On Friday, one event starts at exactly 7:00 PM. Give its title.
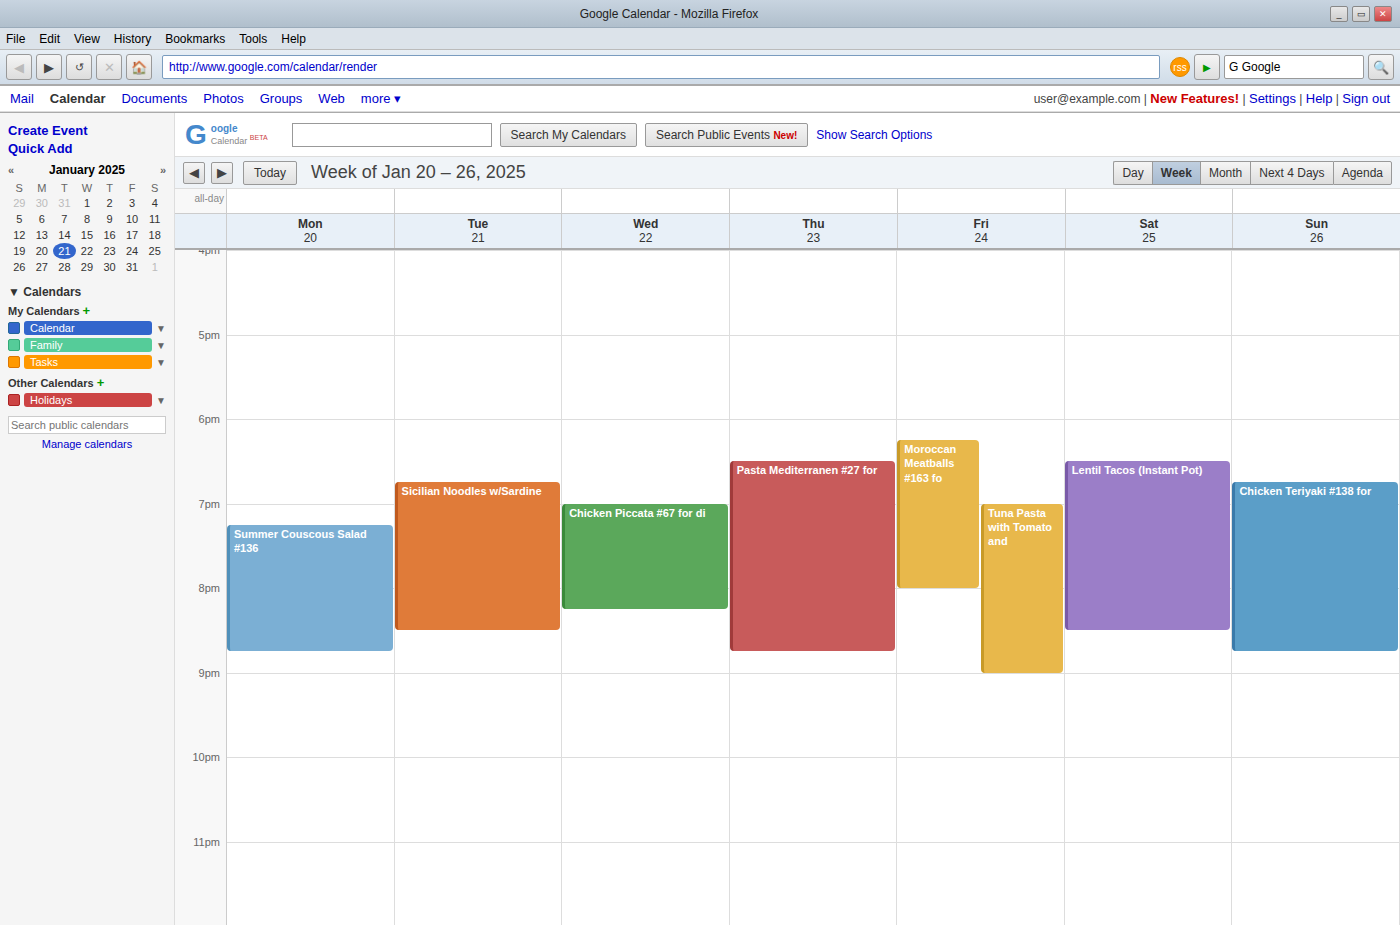
"Tuna Pasta with Tomato and"